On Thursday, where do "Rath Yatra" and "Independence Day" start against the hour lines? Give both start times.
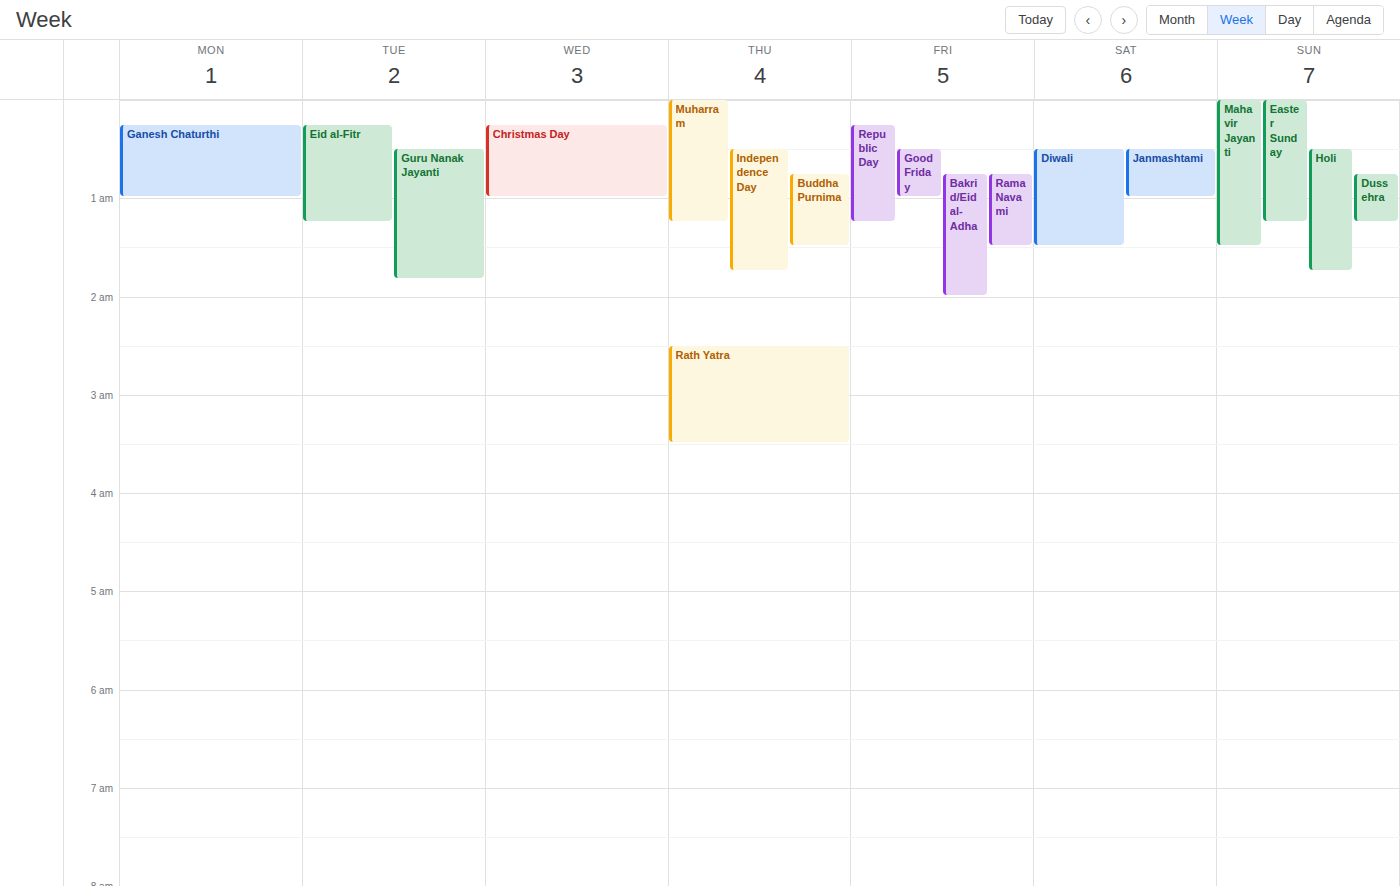
"Rath Yatra": 2:30 AM, halfway between the 2 AM and 3 AM lines. "Independence Day": 12:30 AM, halfway between the 12 AM and 1 AM lines.